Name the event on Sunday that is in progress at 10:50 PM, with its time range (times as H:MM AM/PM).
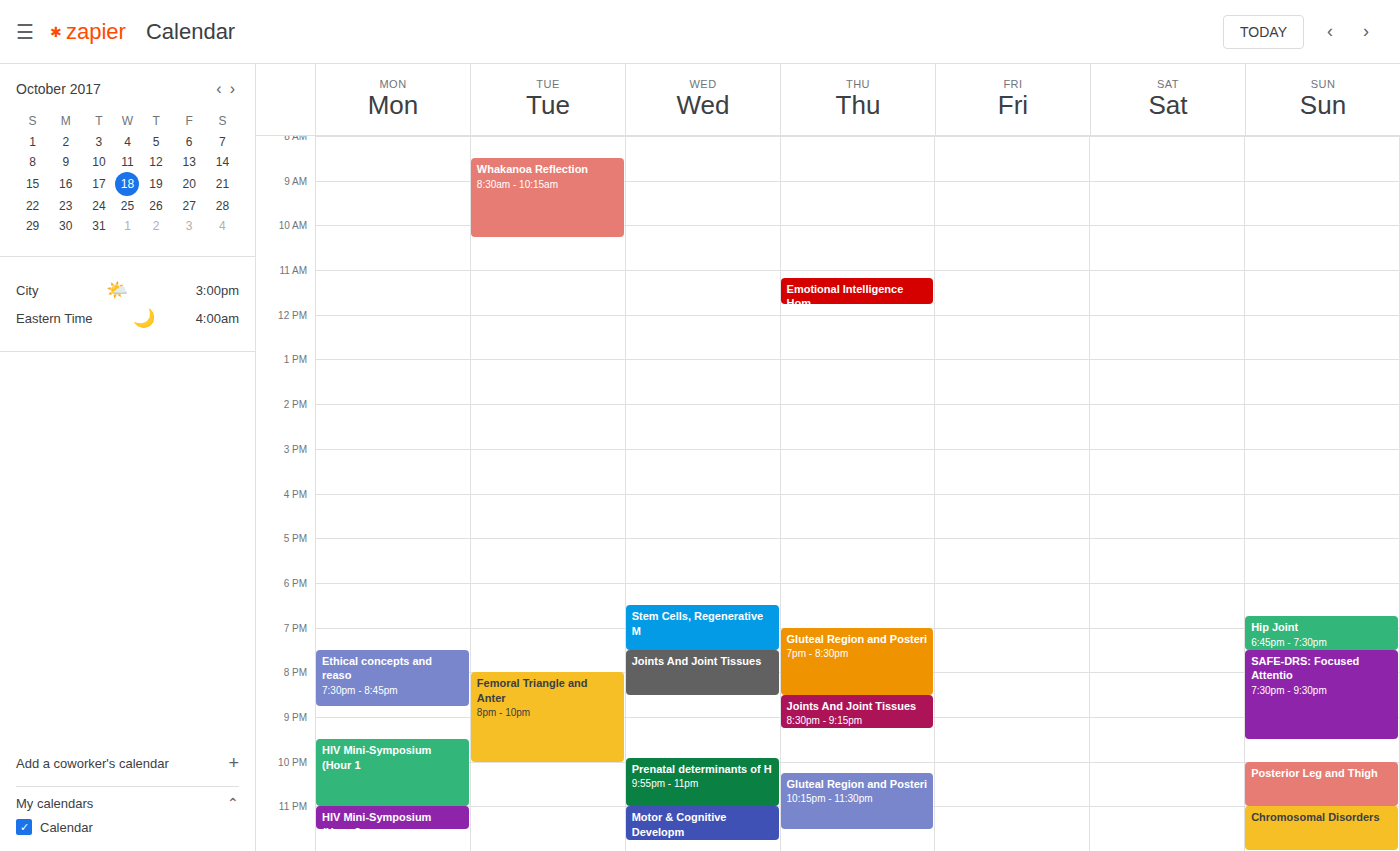
"Posterior Leg and Thigh", 10:00 PM to 11:00 PM